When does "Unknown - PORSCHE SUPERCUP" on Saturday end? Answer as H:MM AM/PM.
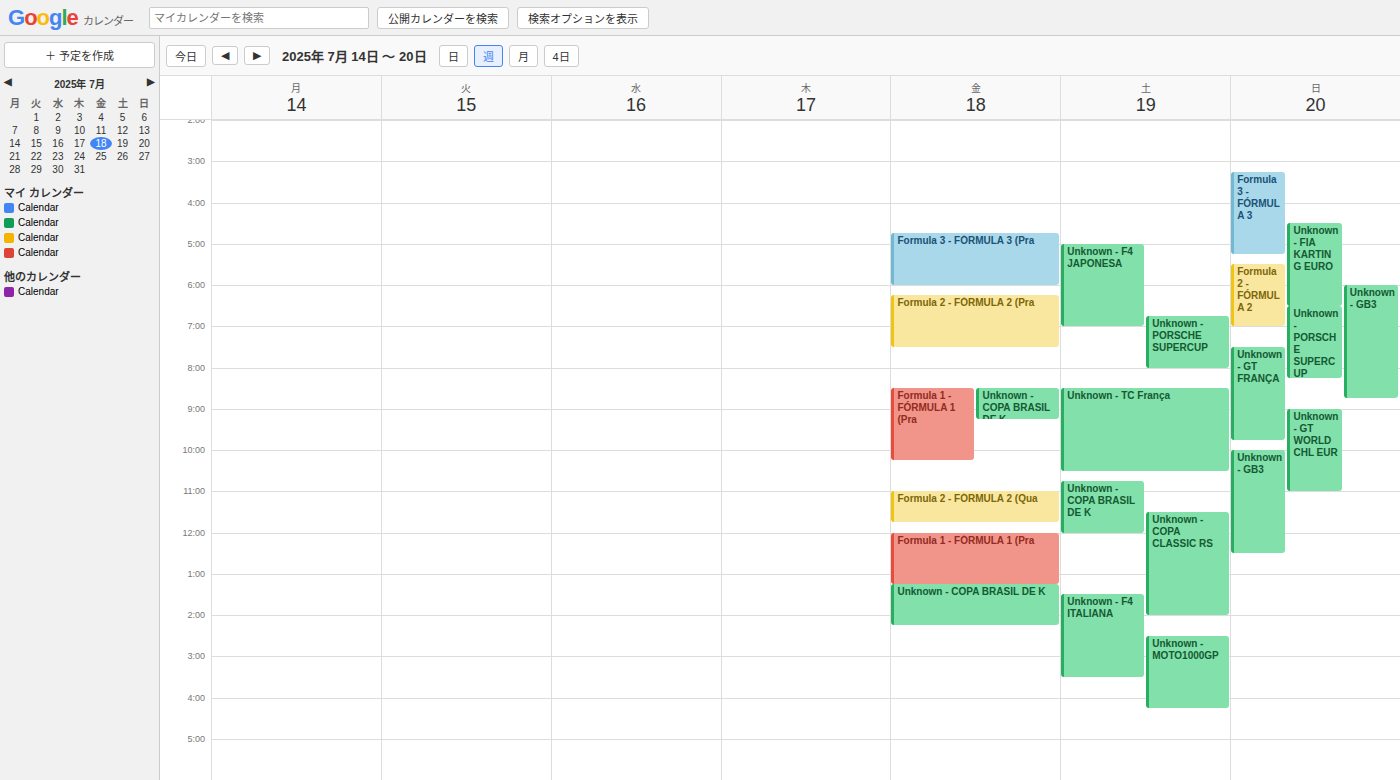
8:00 AM